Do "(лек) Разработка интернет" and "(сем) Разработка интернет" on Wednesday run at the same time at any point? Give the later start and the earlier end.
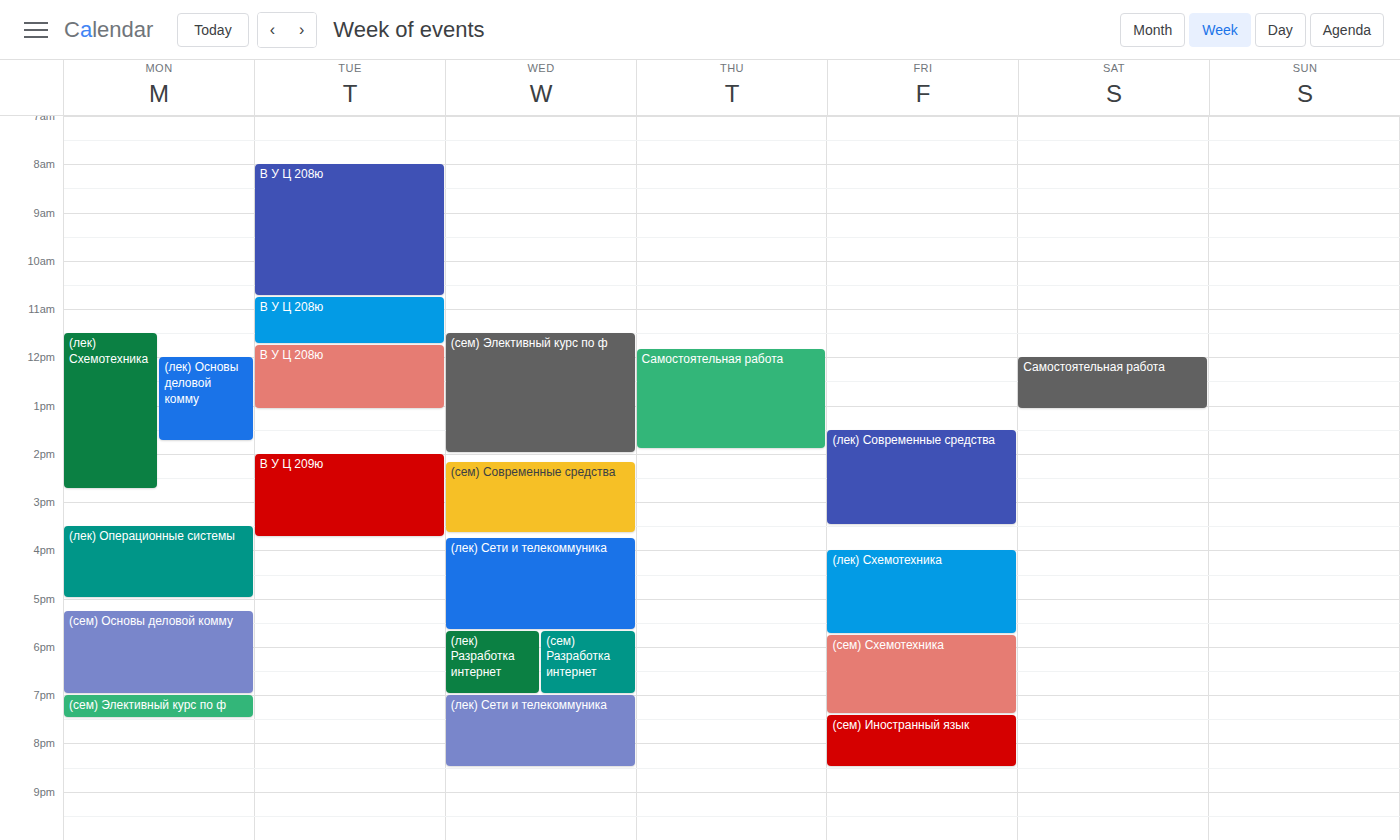
"(лек) Разработка интернет" runs 17:40 to 19:00, inside "(сем) Разработка интернет" -- they overlap.